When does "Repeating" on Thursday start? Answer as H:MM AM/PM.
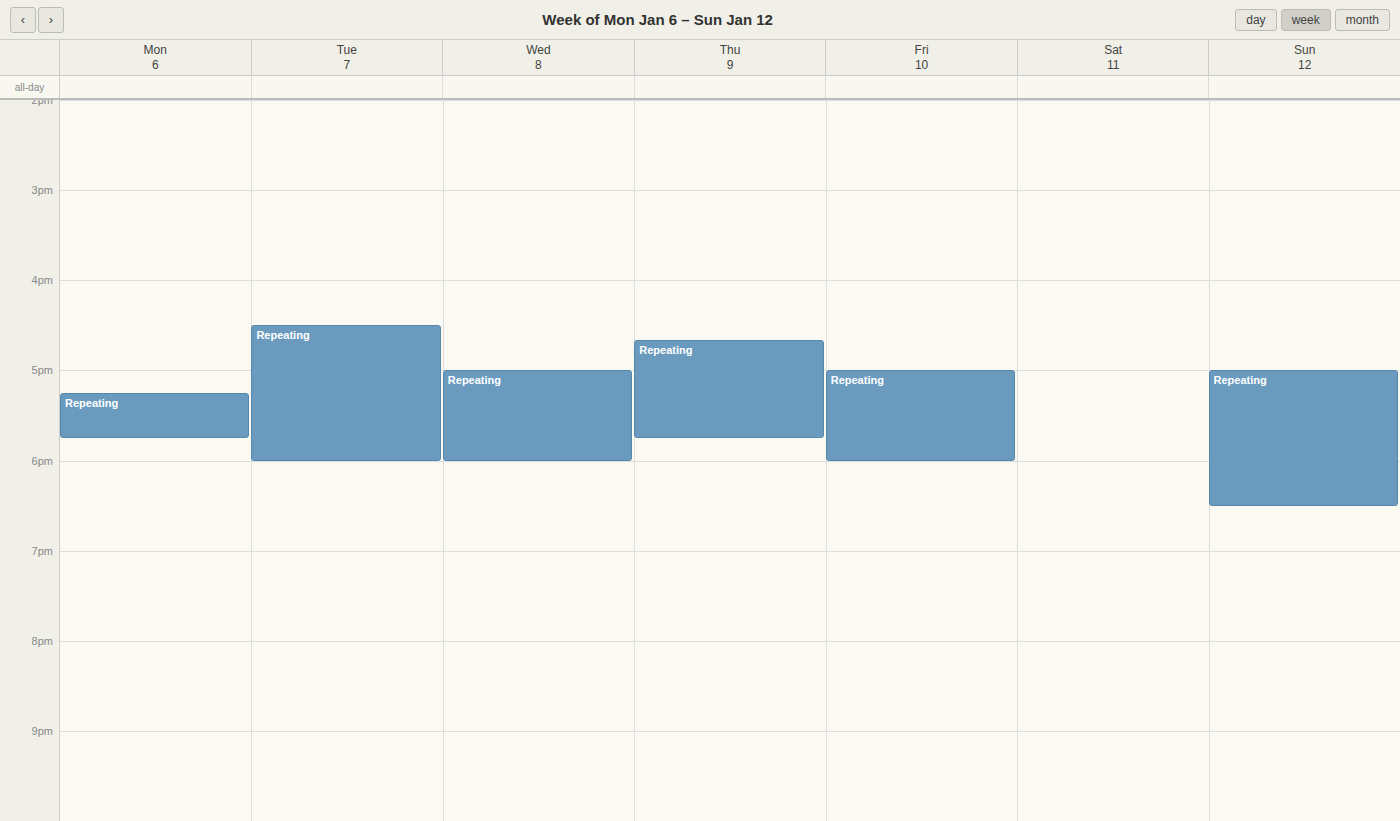
4:40 PM